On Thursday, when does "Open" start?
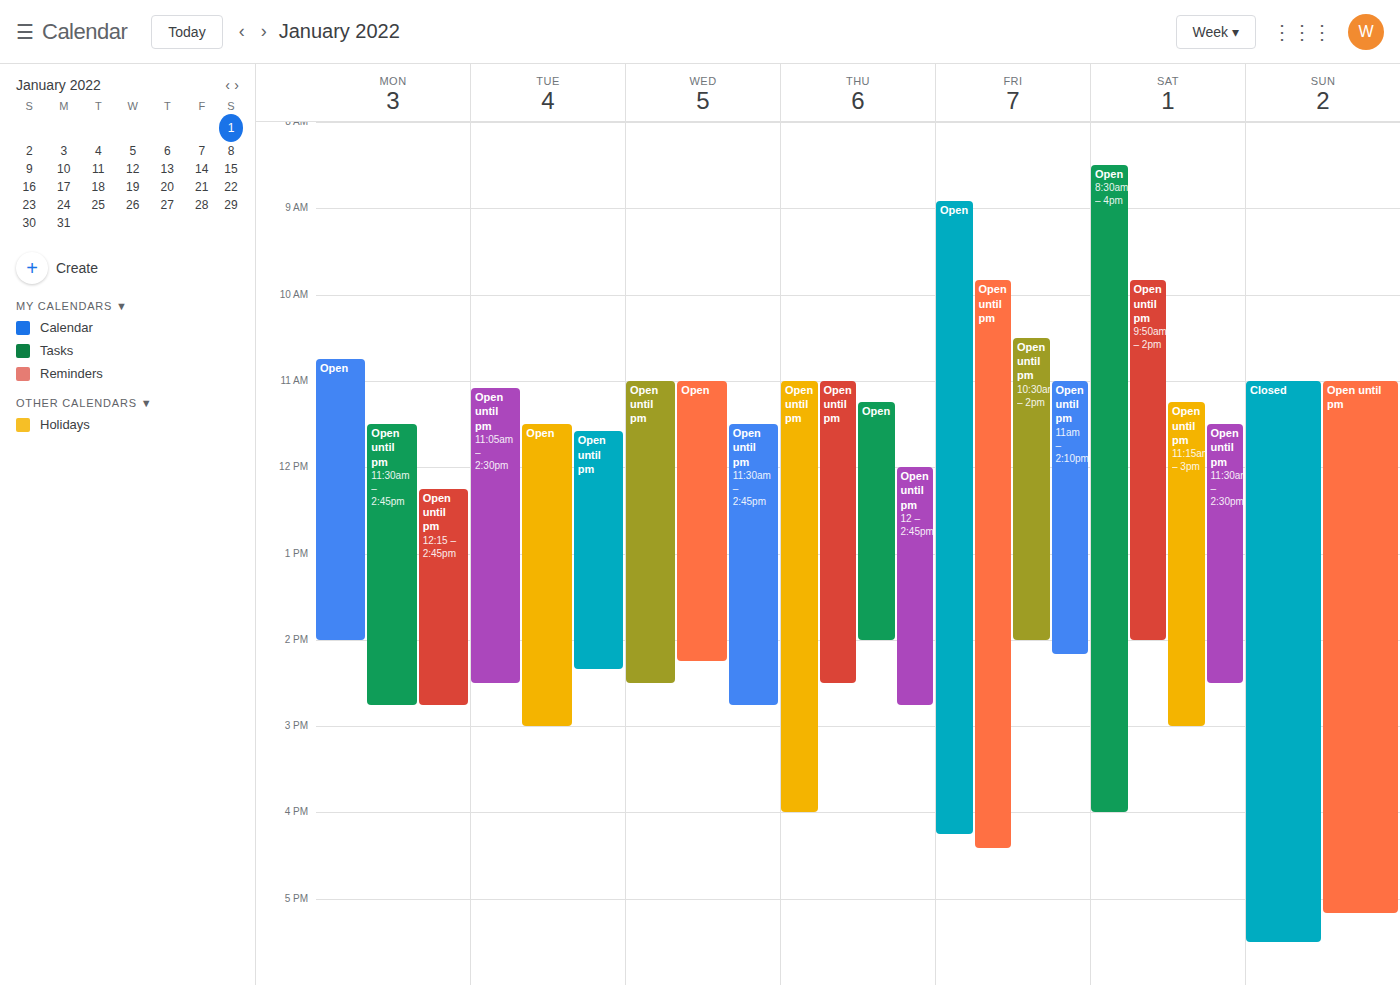
11:15 AM